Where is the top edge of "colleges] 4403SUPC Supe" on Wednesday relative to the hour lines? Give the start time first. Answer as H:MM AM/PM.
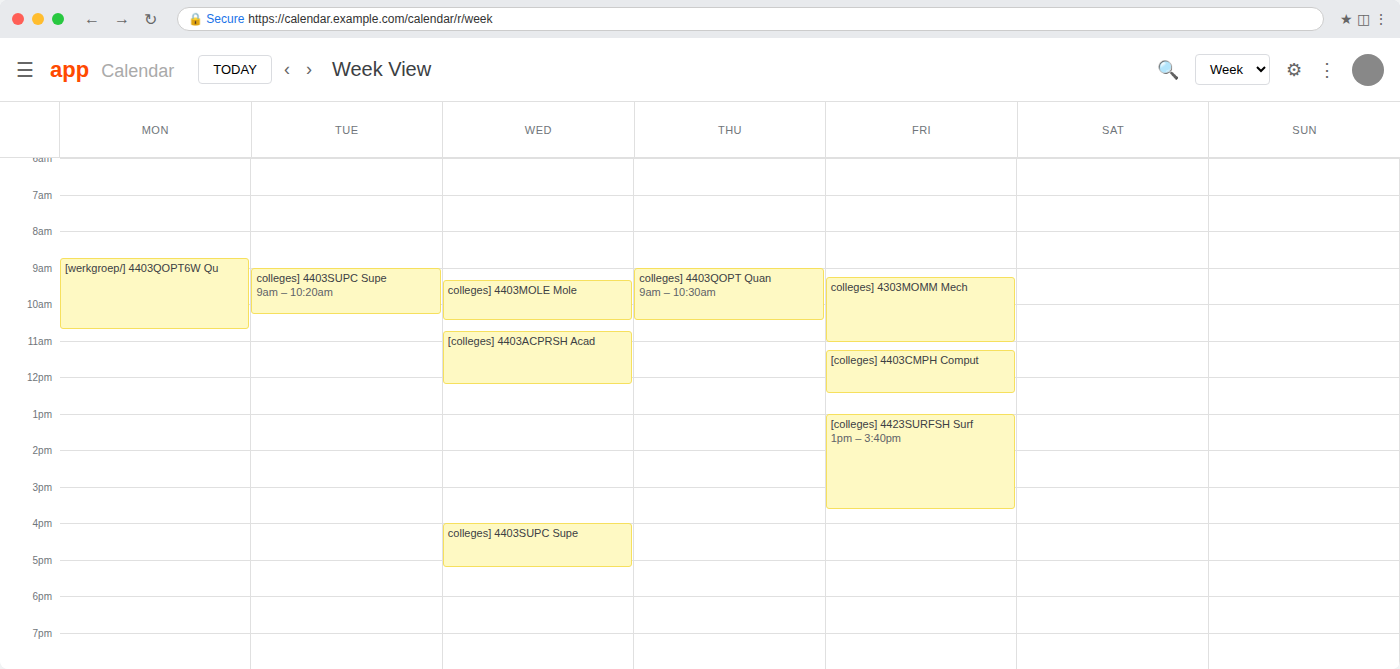
4:00 PM -- exactly on the 4 PM line.